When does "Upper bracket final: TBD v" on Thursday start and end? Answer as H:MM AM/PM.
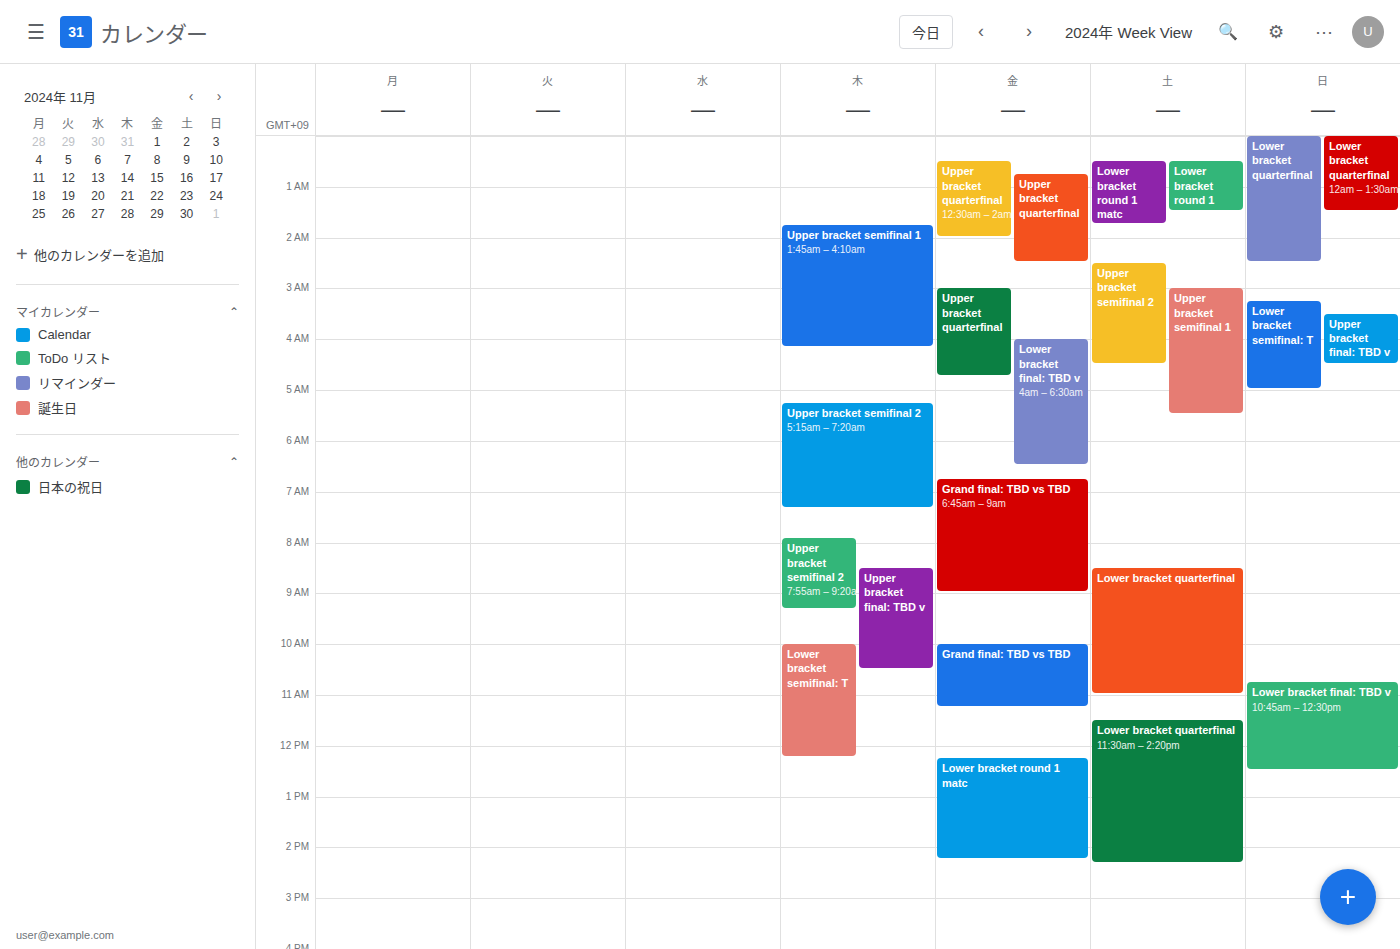
8:30 AM to 10:30 AM